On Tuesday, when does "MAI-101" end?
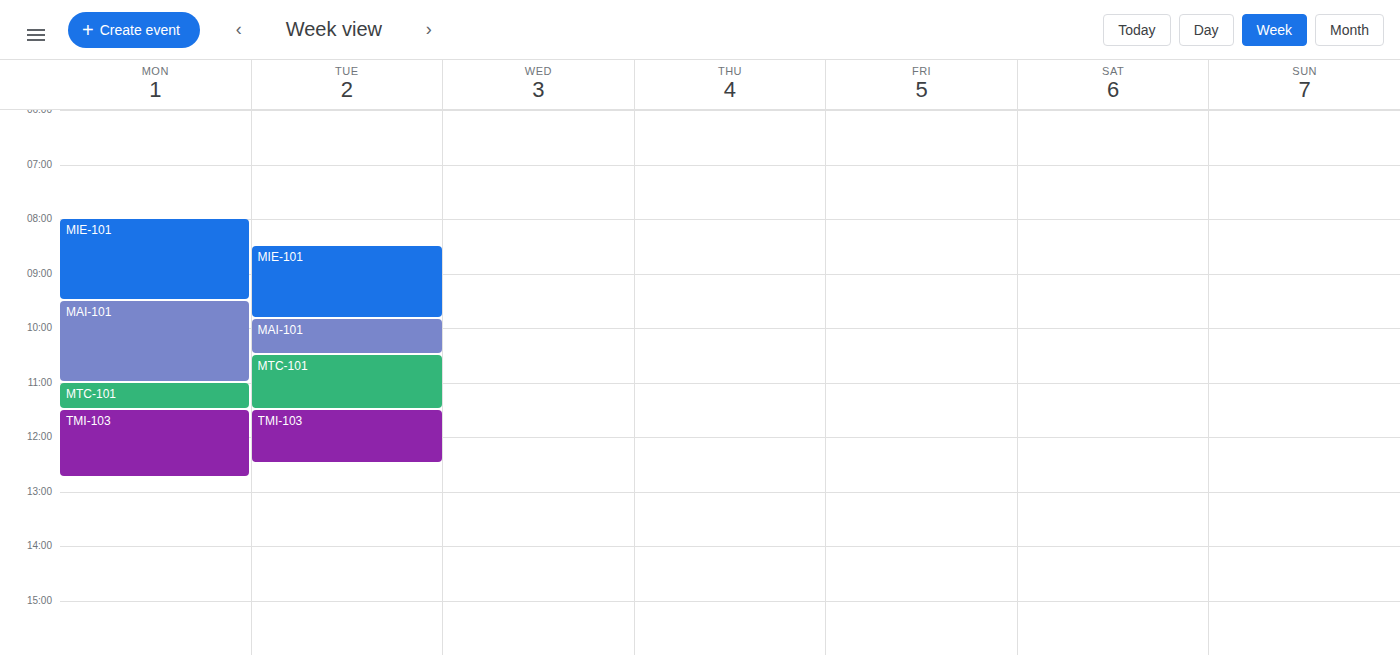
10:30 AM